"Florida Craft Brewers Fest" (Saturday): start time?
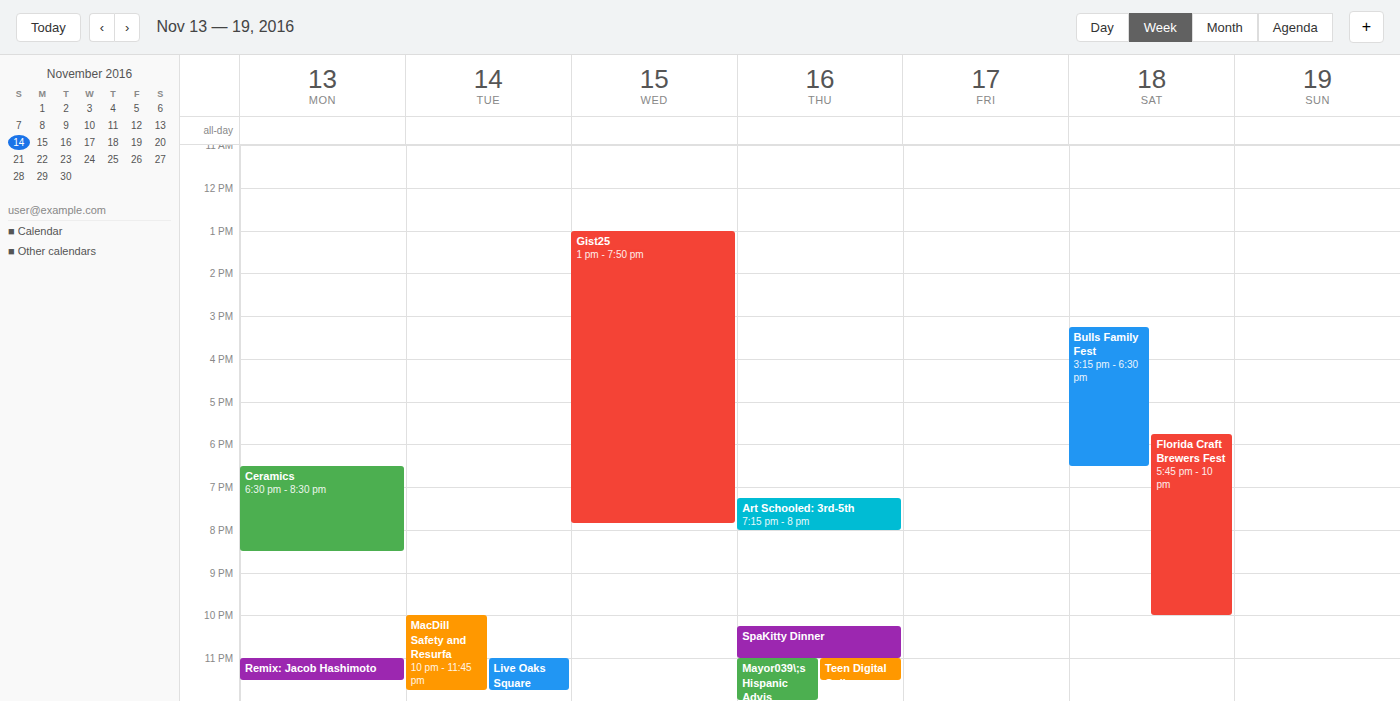
5:45 PM